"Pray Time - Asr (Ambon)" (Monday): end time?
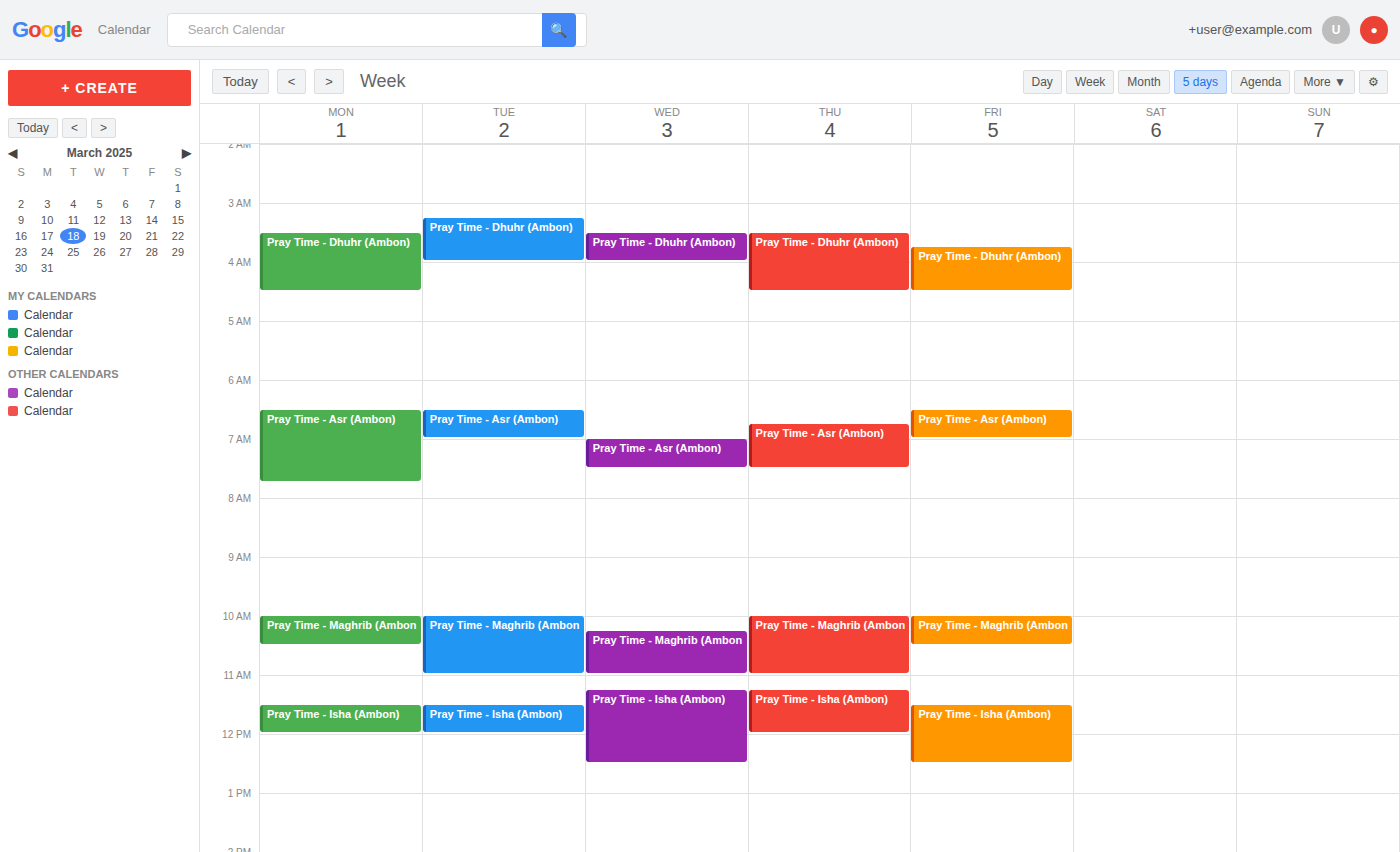
7:45 AM